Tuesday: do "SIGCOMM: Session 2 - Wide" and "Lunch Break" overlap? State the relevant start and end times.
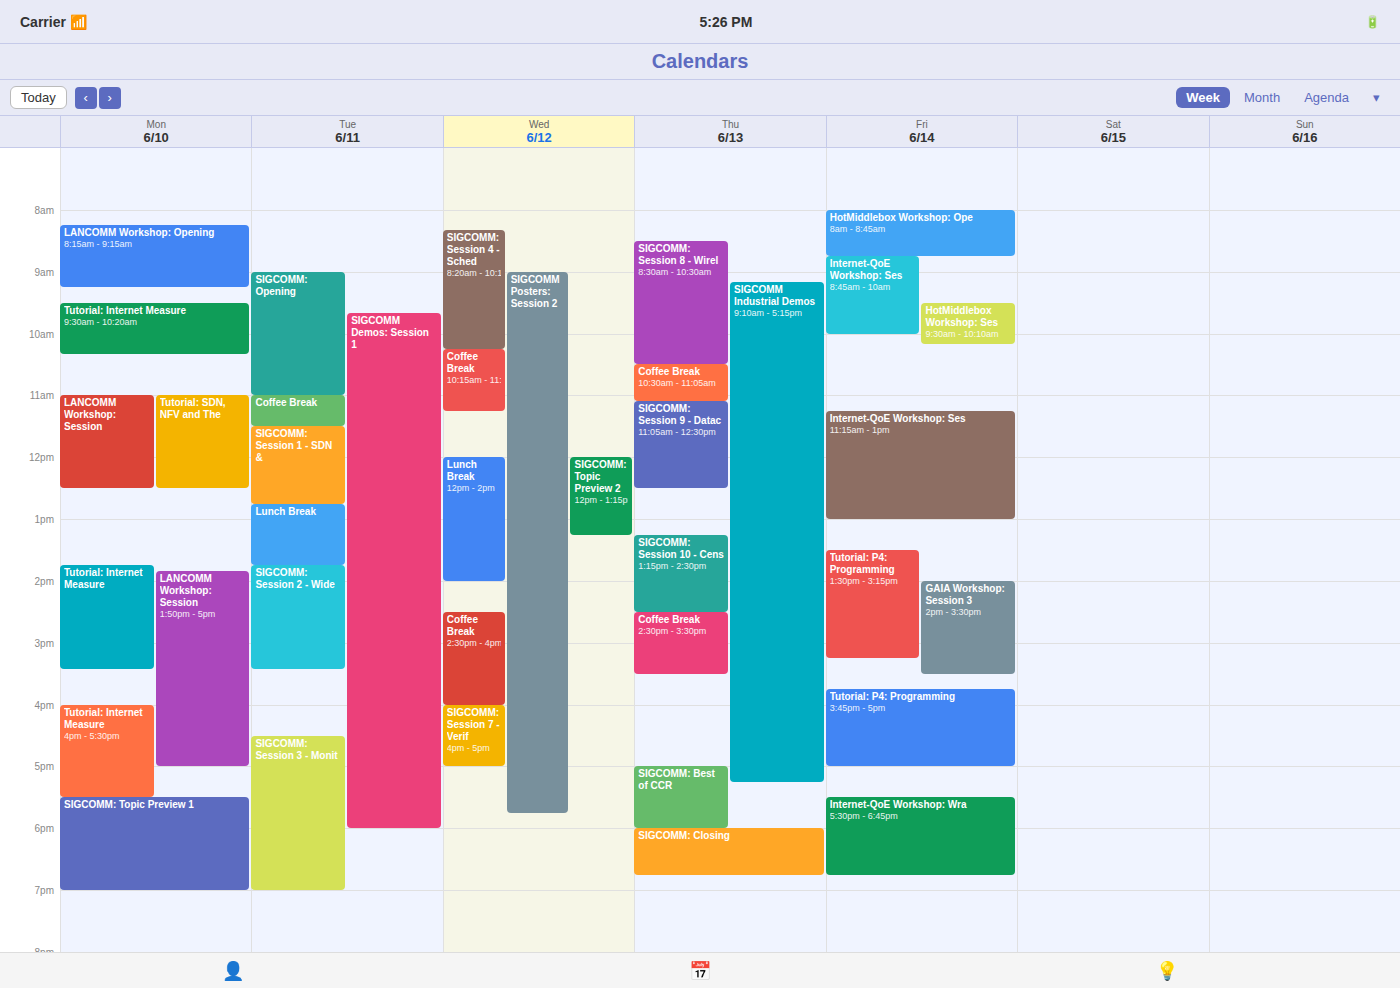
"Lunch Break" ends at 1:45 PM, exactly when "SIGCOMM: Session 2 - Wide" starts -- they touch but do not overlap.